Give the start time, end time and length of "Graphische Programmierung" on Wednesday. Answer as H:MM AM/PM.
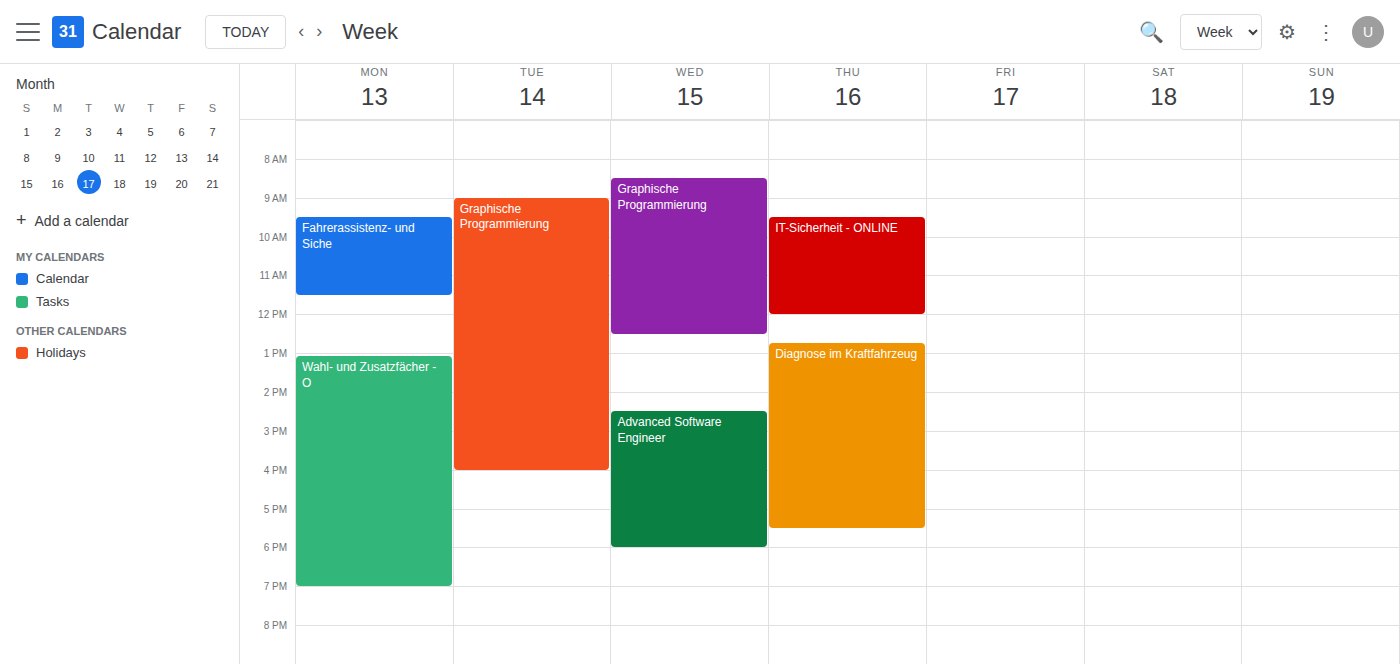
8:30 AM to 12:30 PM, 4 hours